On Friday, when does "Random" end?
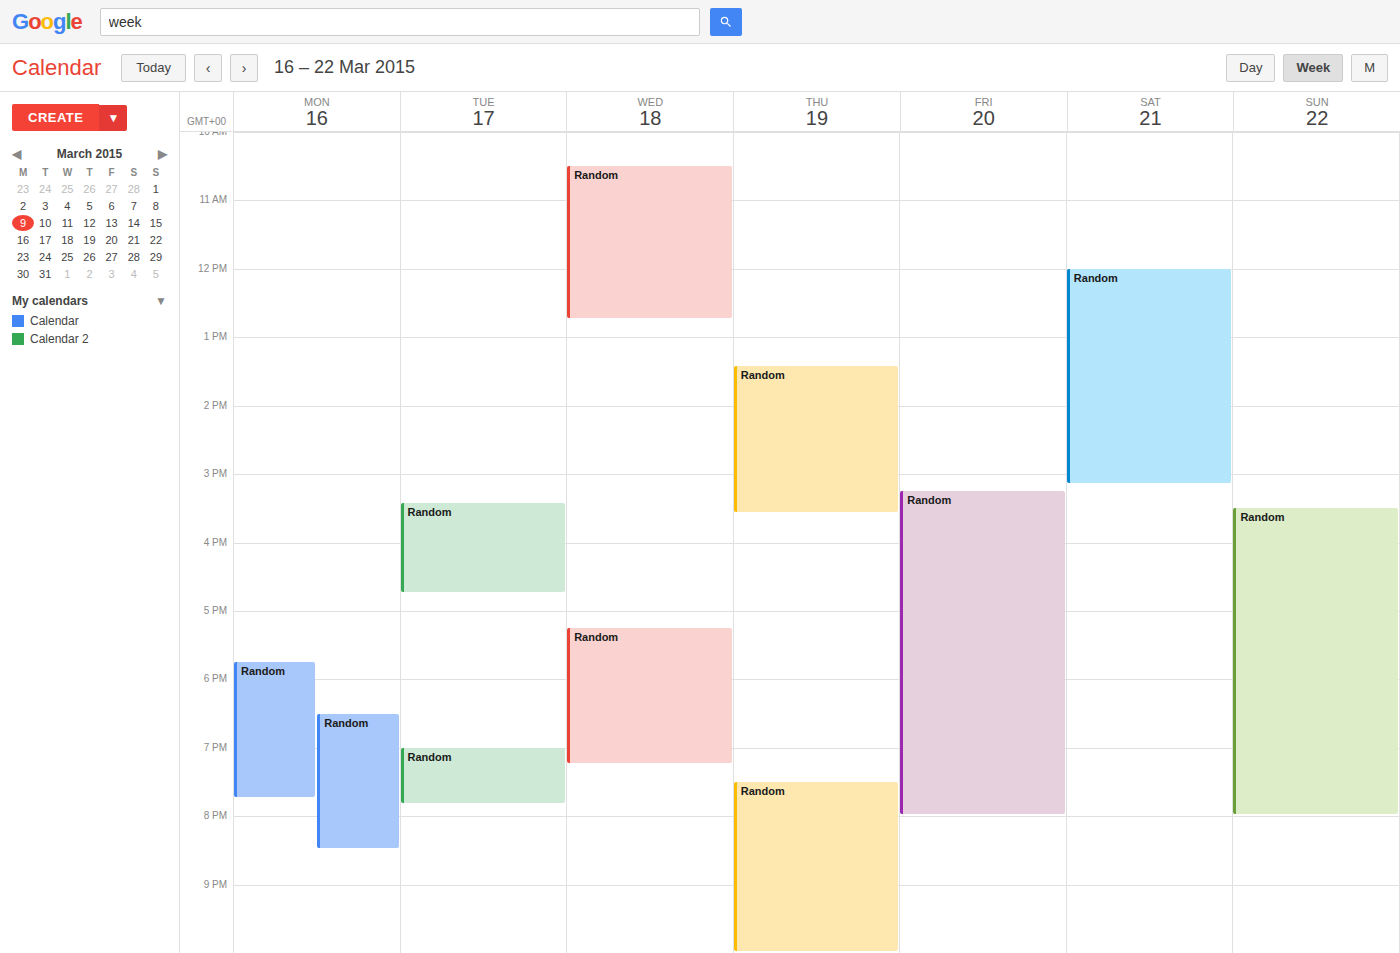
8:00 PM